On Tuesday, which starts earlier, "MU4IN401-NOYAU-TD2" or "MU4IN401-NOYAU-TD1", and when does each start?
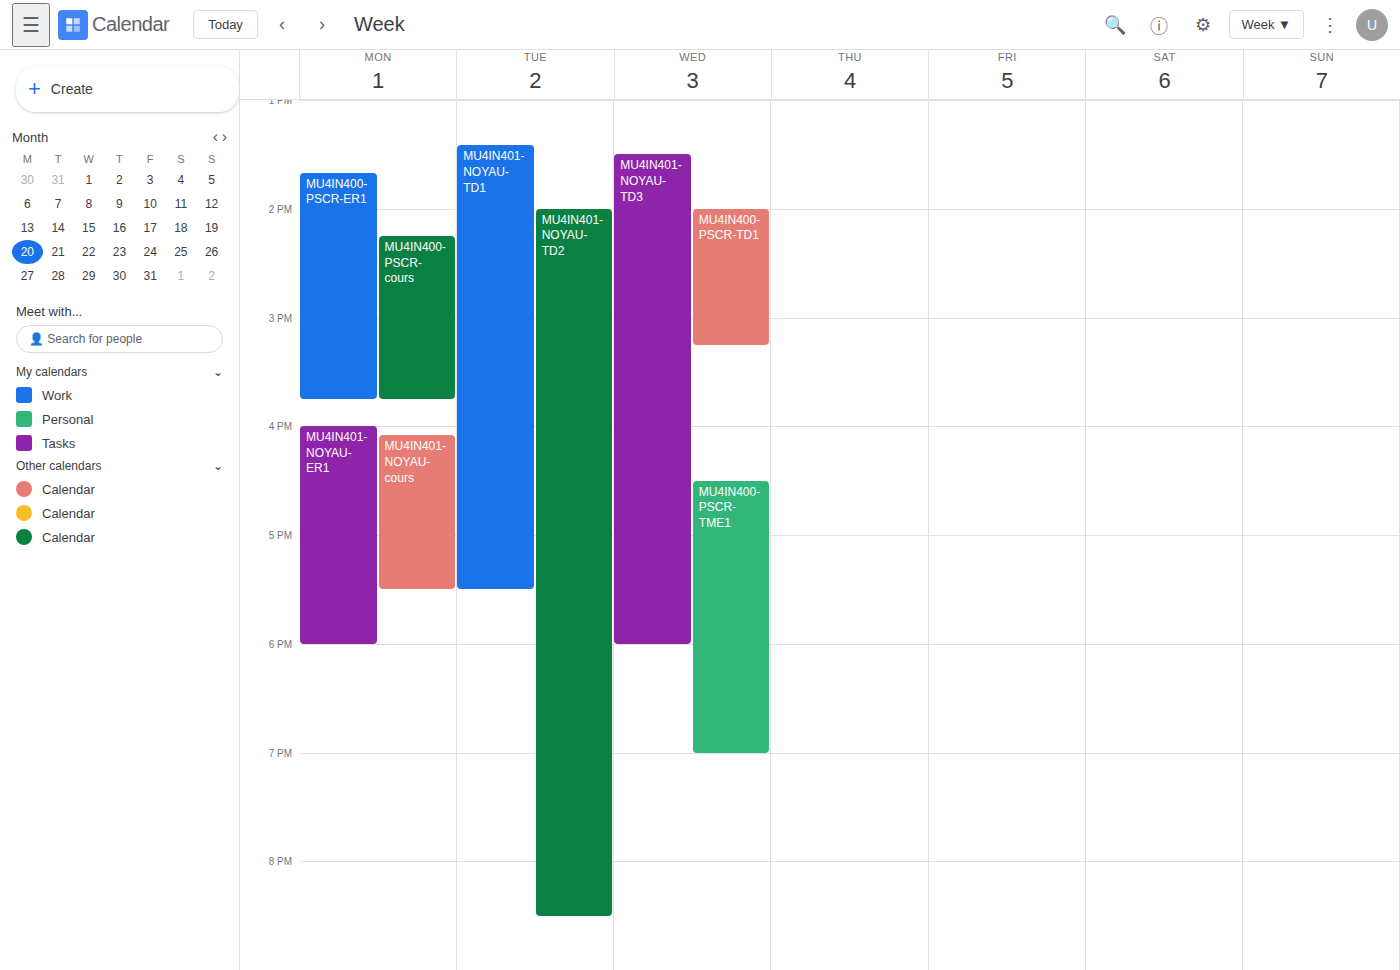
"MU4IN401-NOYAU-TD1" 13:25; "MU4IN401-NOYAU-TD2" 14:00.